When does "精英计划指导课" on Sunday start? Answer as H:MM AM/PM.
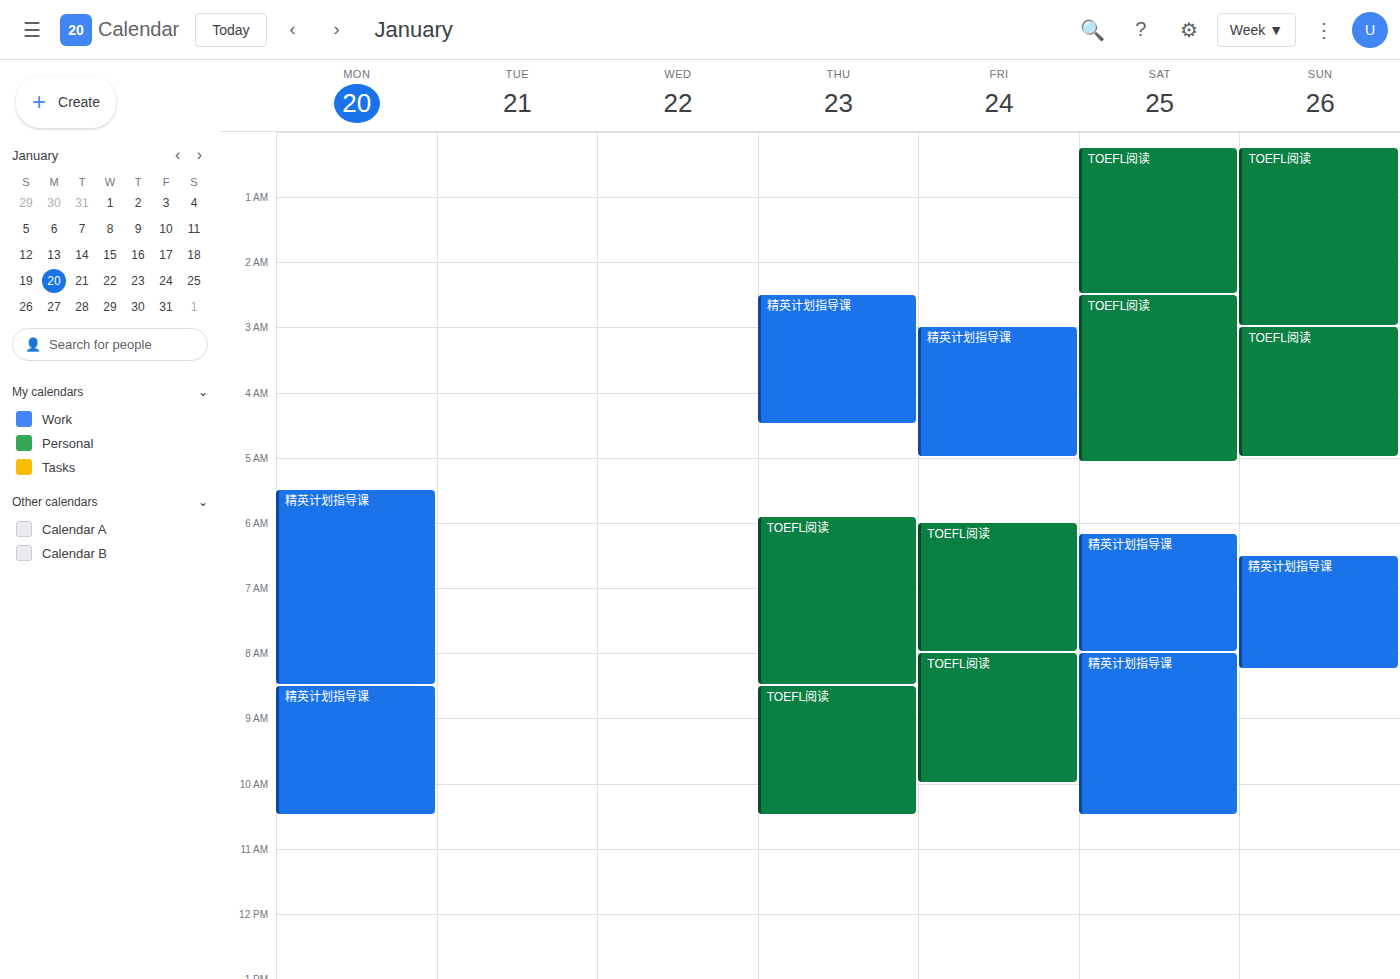
6:30 AM